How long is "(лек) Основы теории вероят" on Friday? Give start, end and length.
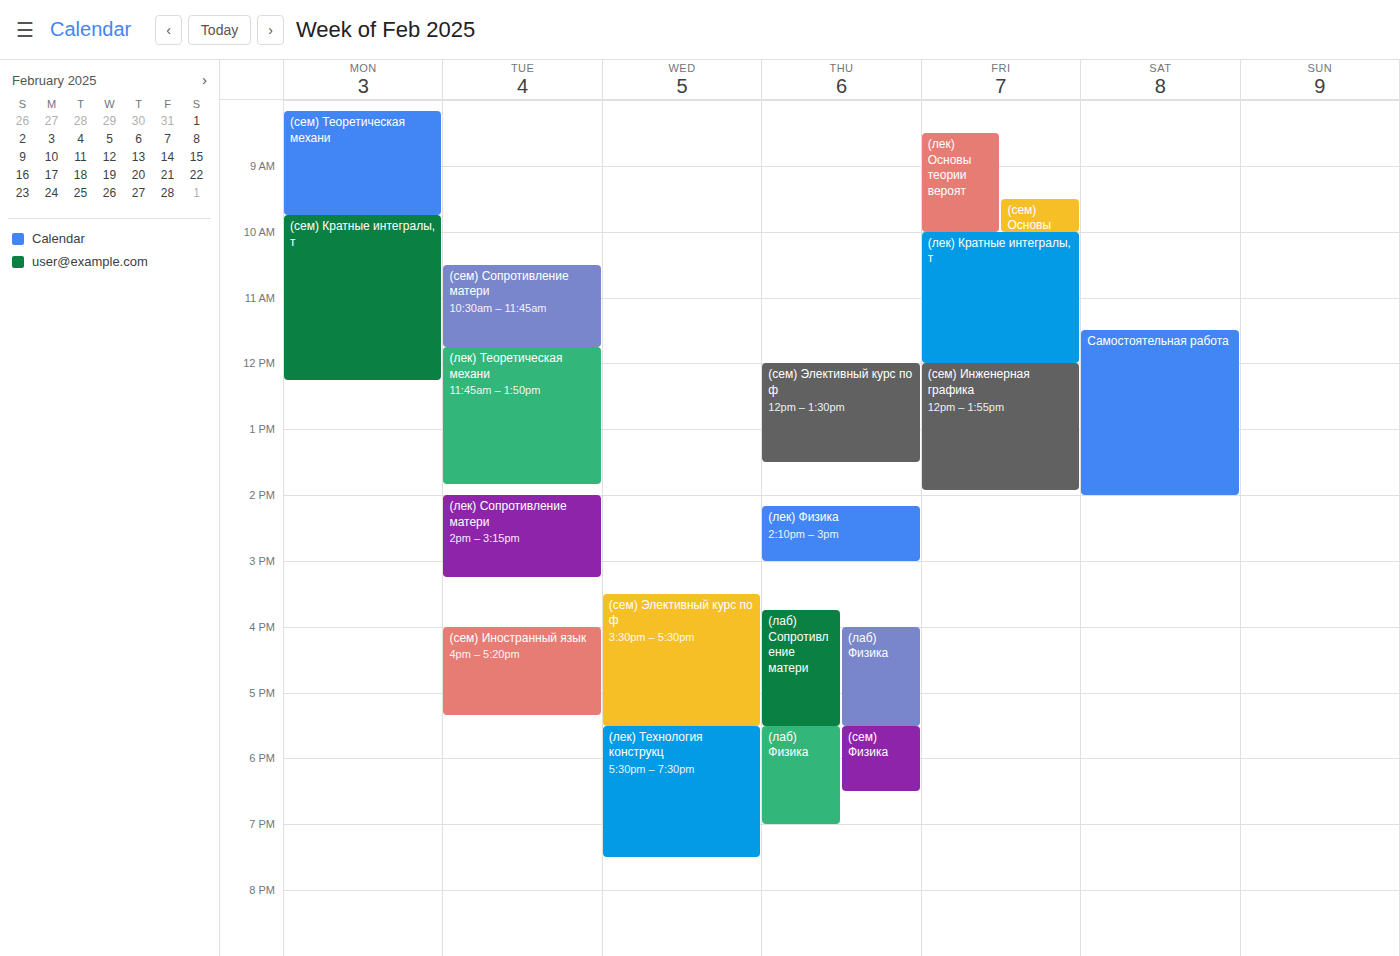
8:30 AM to 10:00 AM, 1 hour 30 minutes